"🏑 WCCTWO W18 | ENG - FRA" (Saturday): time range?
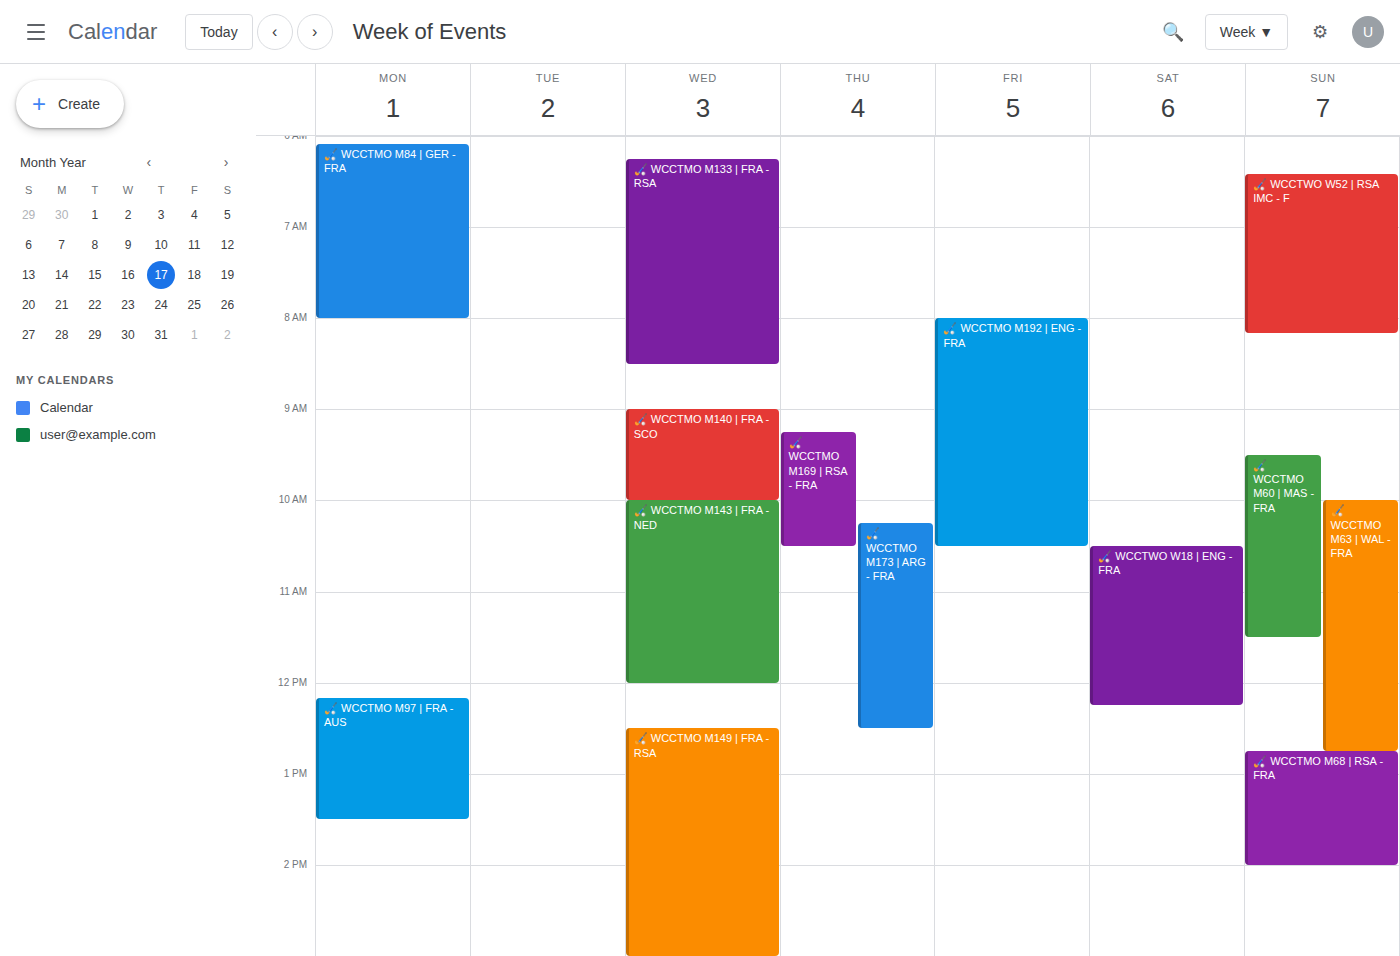
10:30 AM to 12:15 PM